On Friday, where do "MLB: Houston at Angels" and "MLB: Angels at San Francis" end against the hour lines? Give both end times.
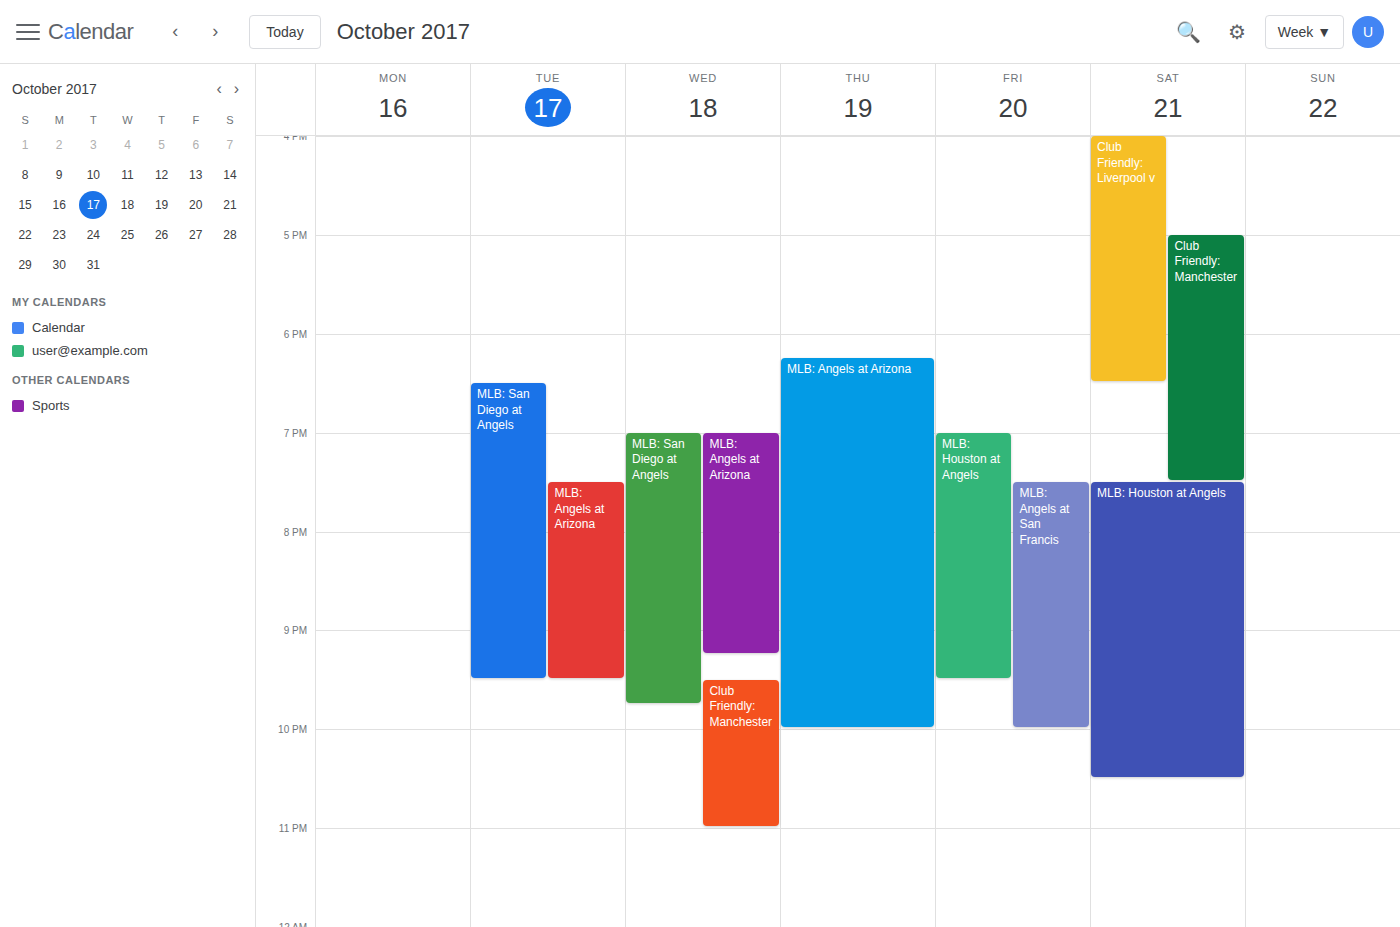
"MLB: Houston at Angels": 9:30 PM, halfway between the 9 PM and 10 PM lines. "MLB: Angels at San Francis": 10:00 PM, exactly on the 10 PM line.